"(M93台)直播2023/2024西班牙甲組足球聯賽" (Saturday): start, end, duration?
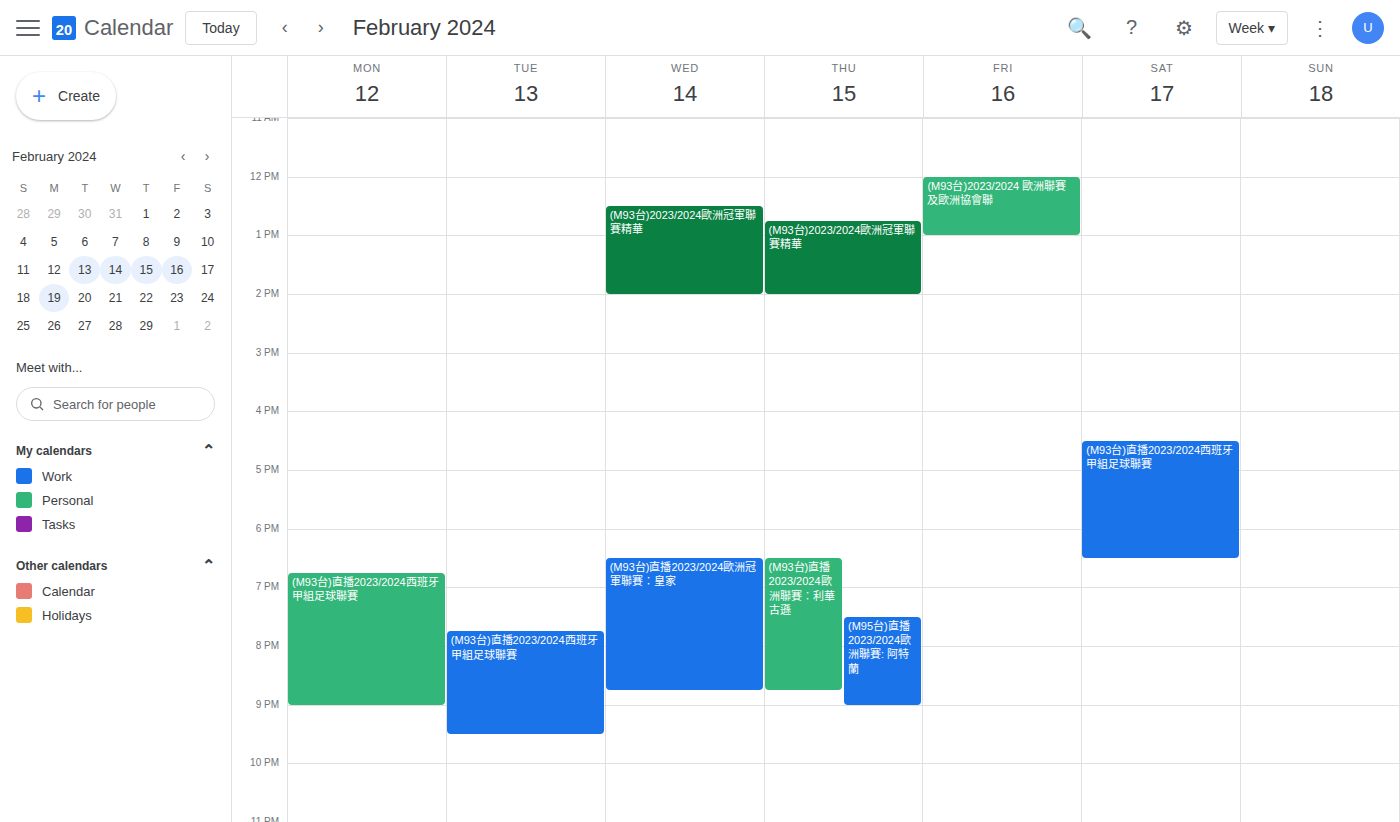
4:30 PM to 6:30 PM, 2 hours